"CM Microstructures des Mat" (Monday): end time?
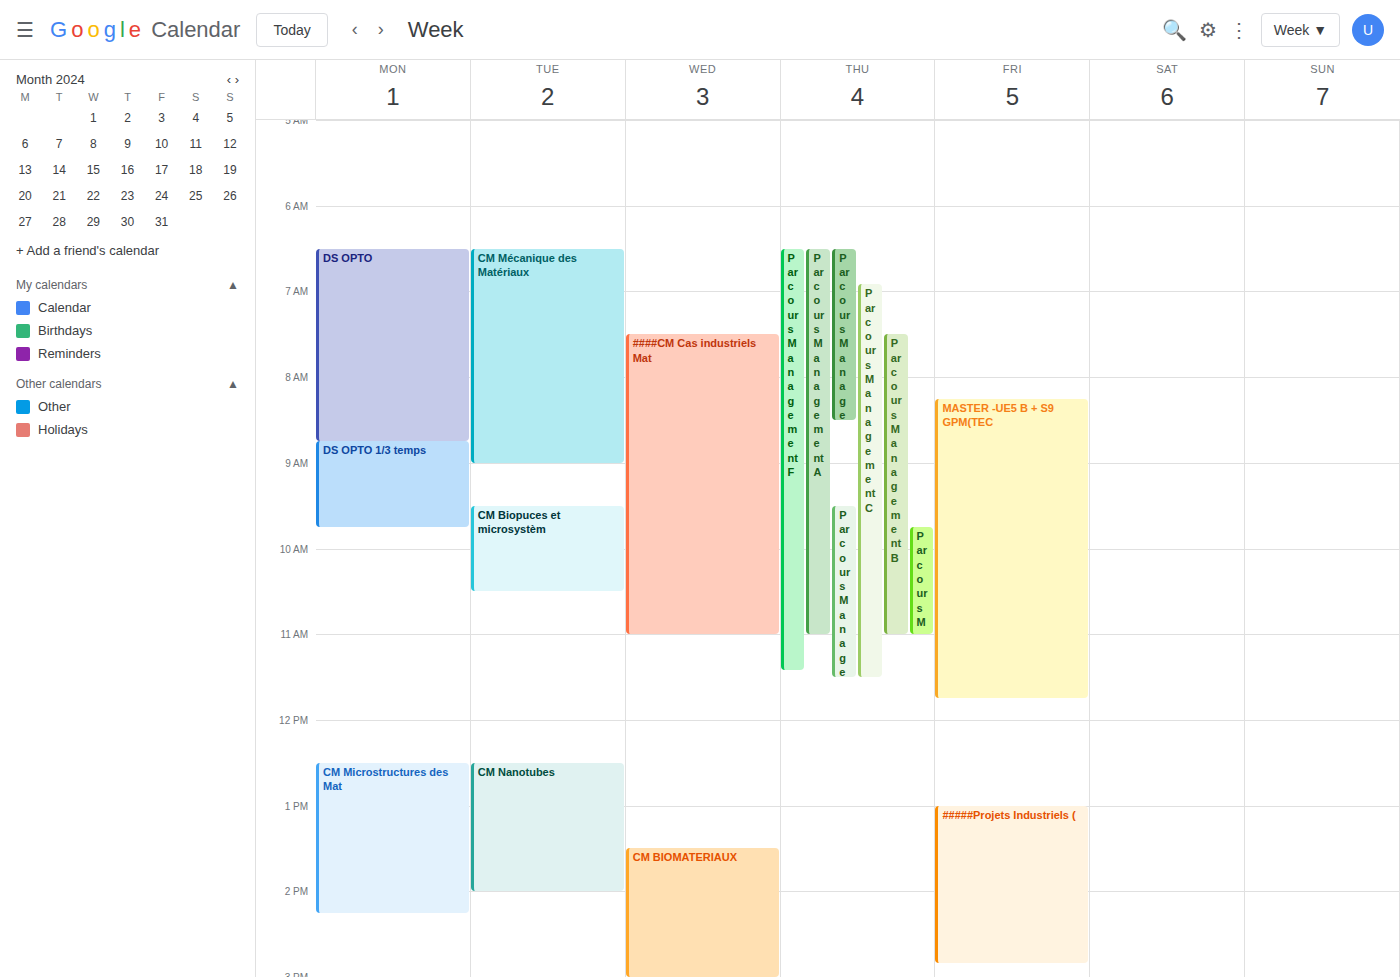
14:15